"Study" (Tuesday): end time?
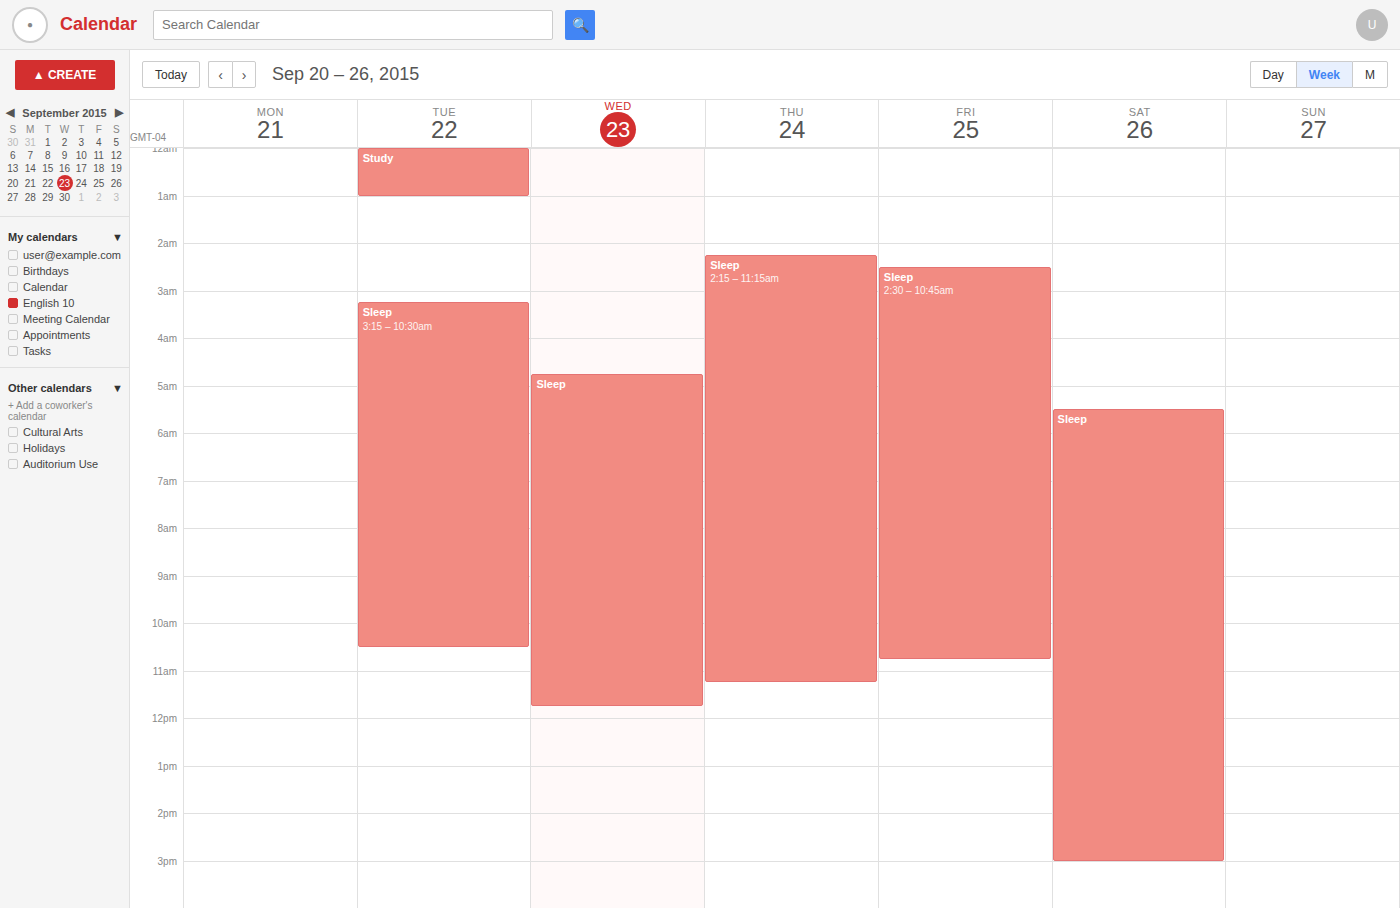
1:00 AM